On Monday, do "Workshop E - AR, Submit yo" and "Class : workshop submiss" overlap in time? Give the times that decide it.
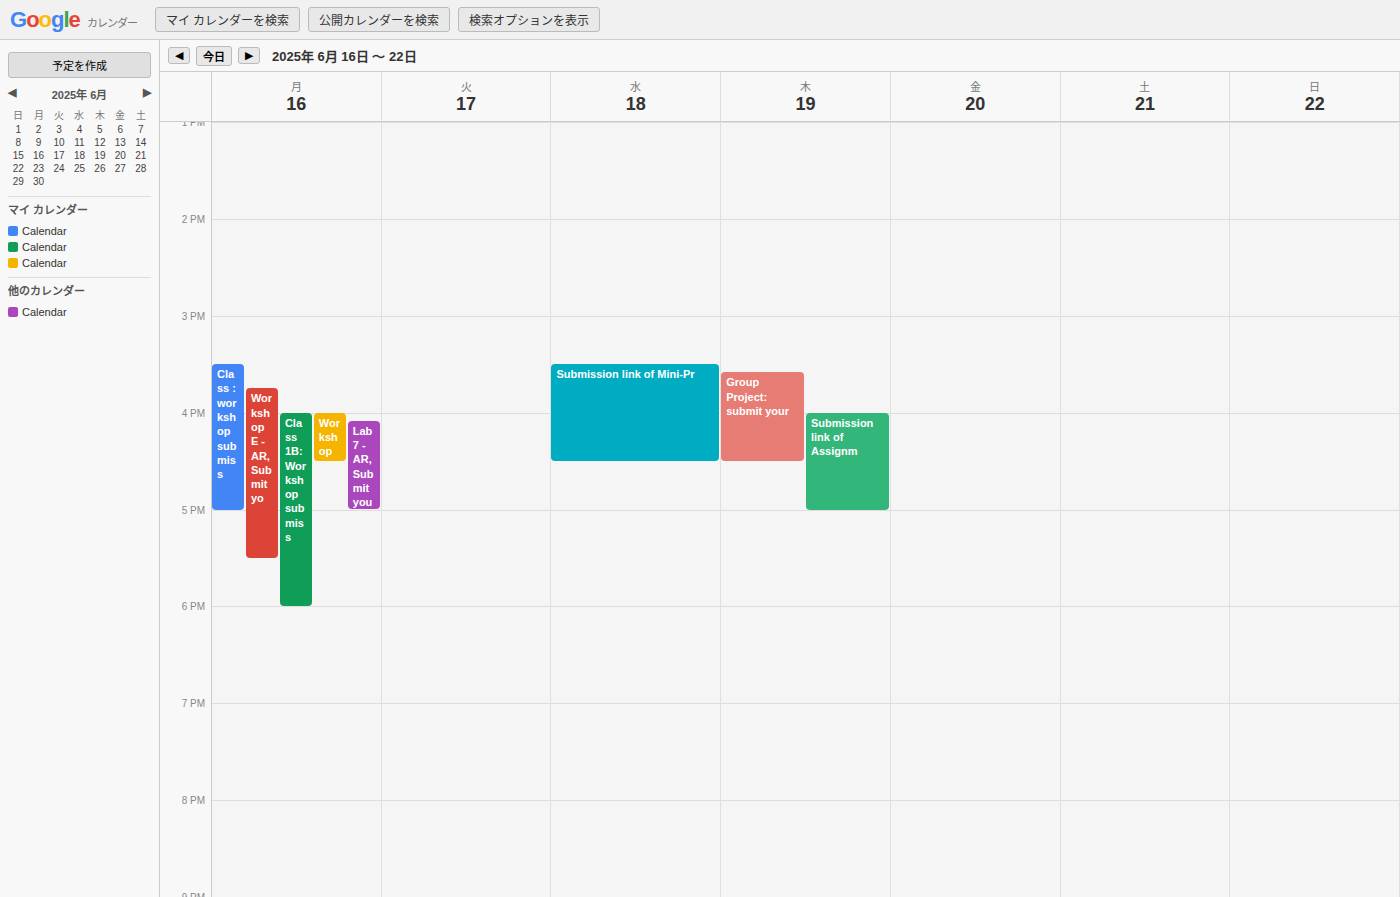
"Workshop E - AR, Submit yo" starts at 3:45 PM, before "Class : workshop submiss" ends at 5:00 PM -- they overlap.